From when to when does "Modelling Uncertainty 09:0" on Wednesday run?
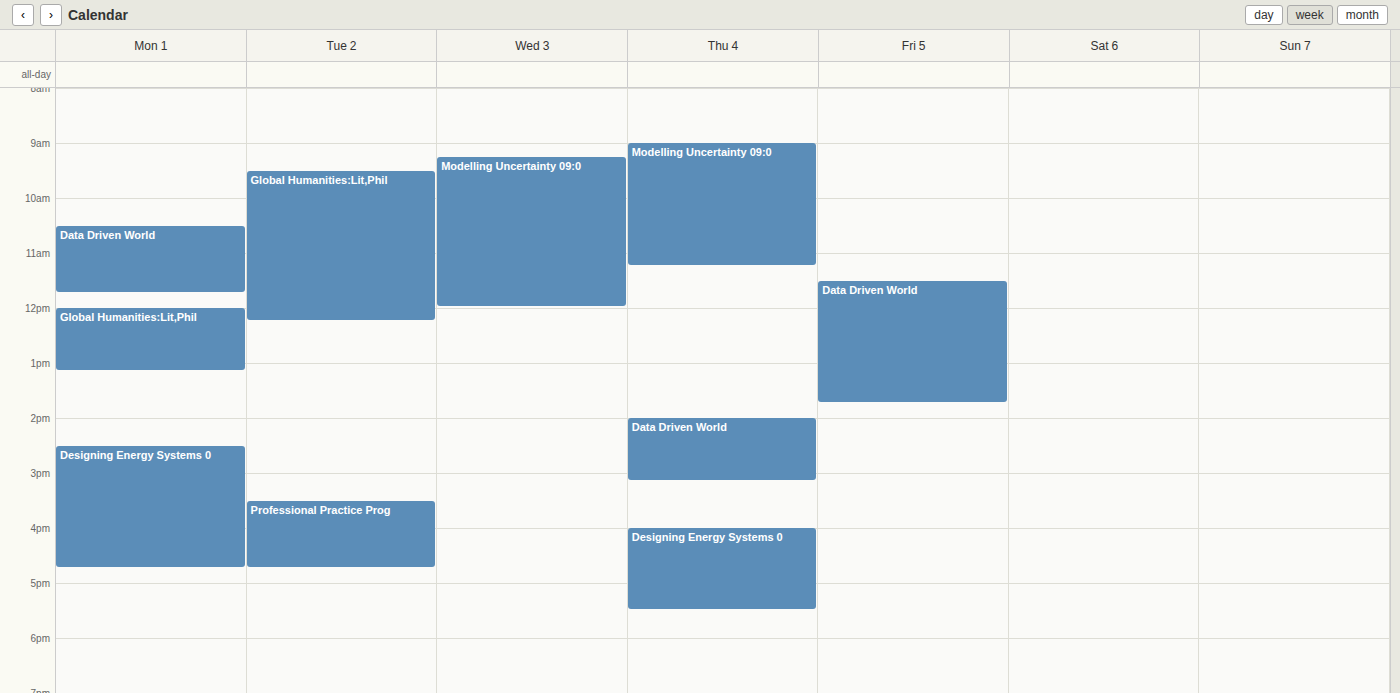
9:15 AM to 12:00 PM